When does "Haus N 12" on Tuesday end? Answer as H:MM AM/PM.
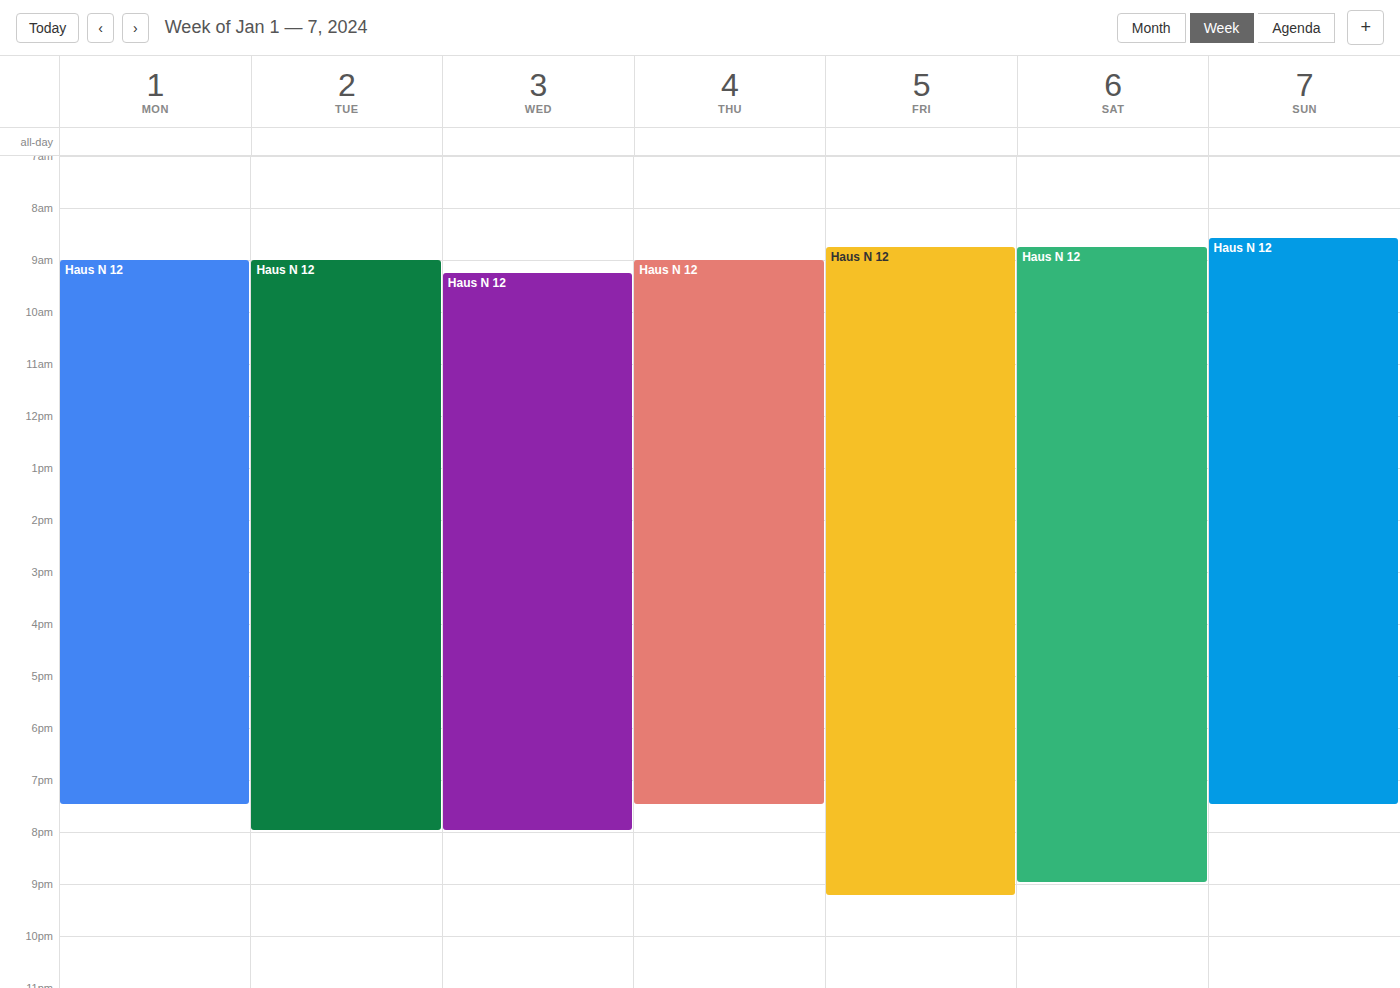
8:00 PM